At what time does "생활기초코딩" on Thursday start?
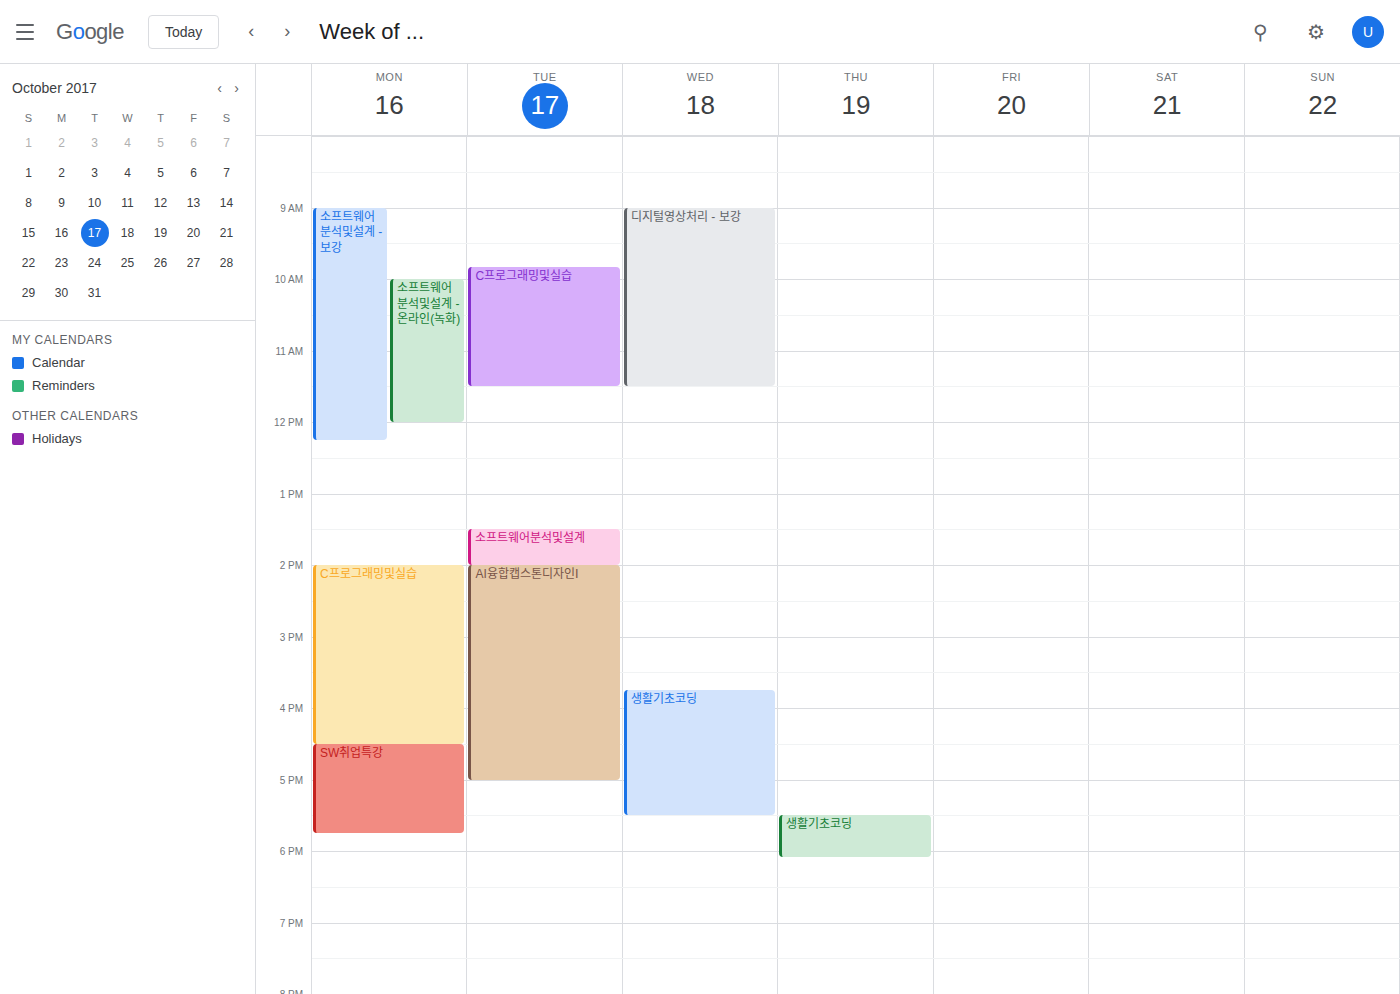
5:30 PM